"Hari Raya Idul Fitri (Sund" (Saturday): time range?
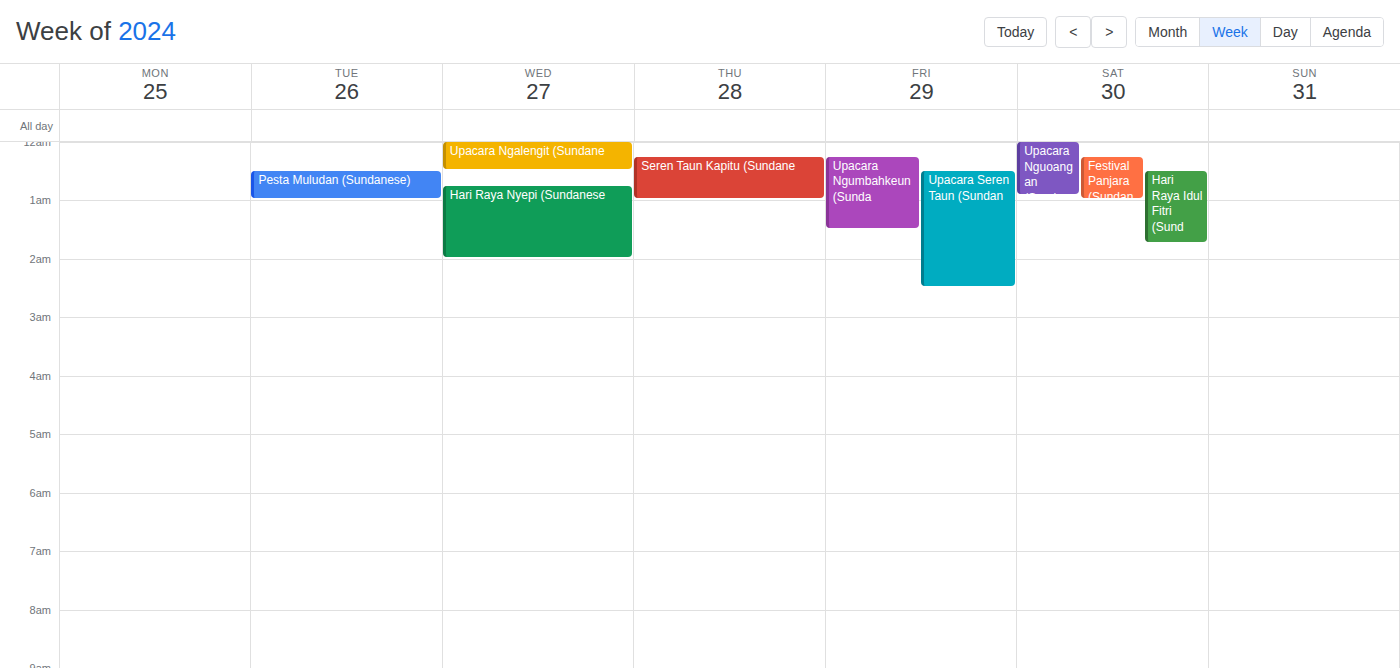
12:30 AM to 1:45 AM